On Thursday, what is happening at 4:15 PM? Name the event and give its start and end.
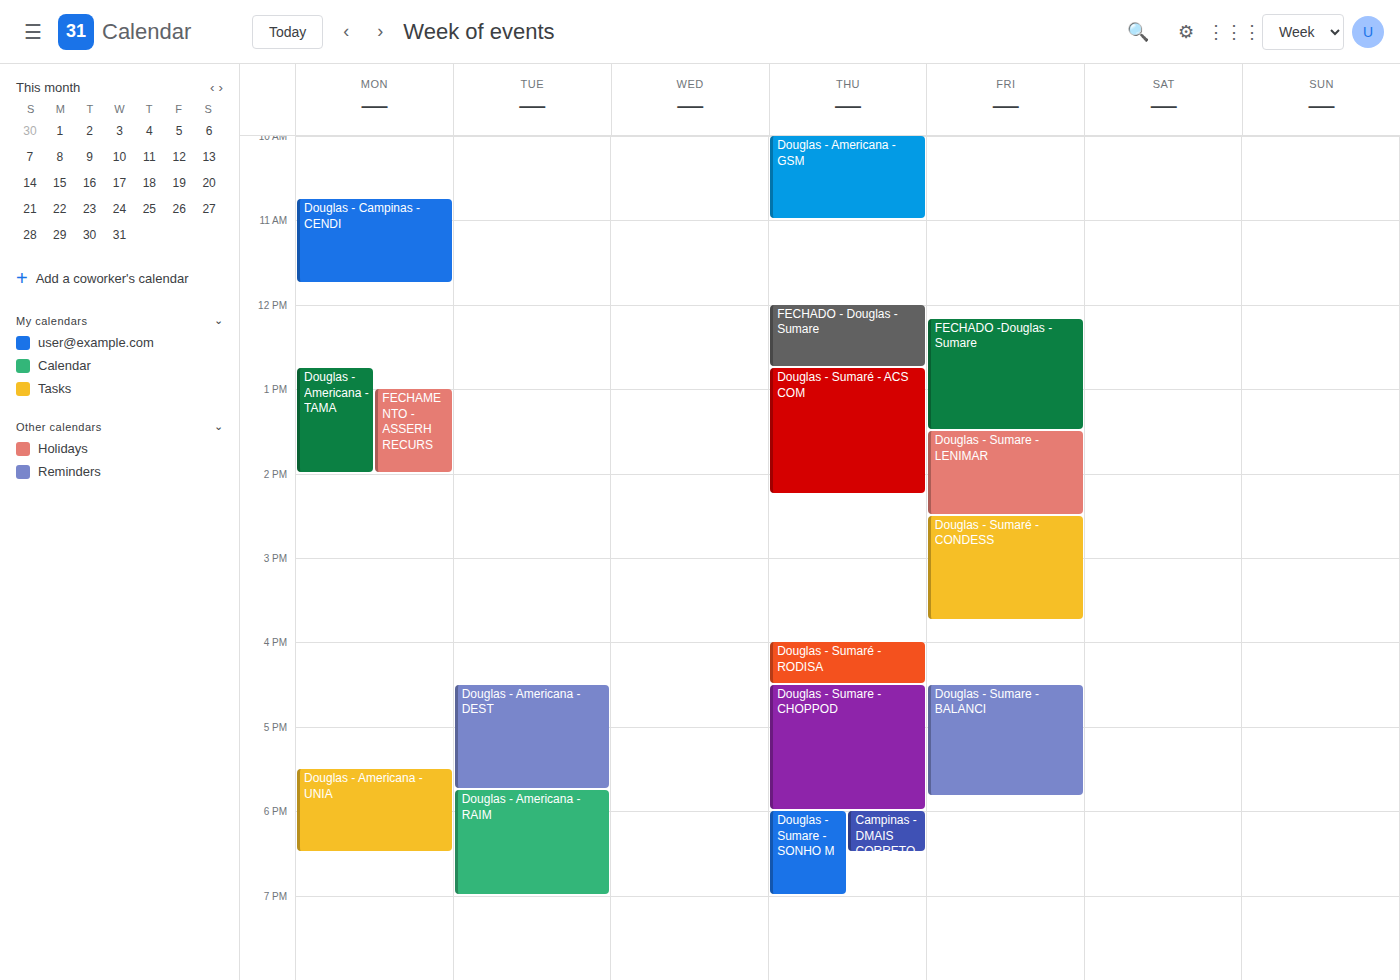
"Douglas - Sumaré - RODISA", 4:00 PM to 4:30 PM